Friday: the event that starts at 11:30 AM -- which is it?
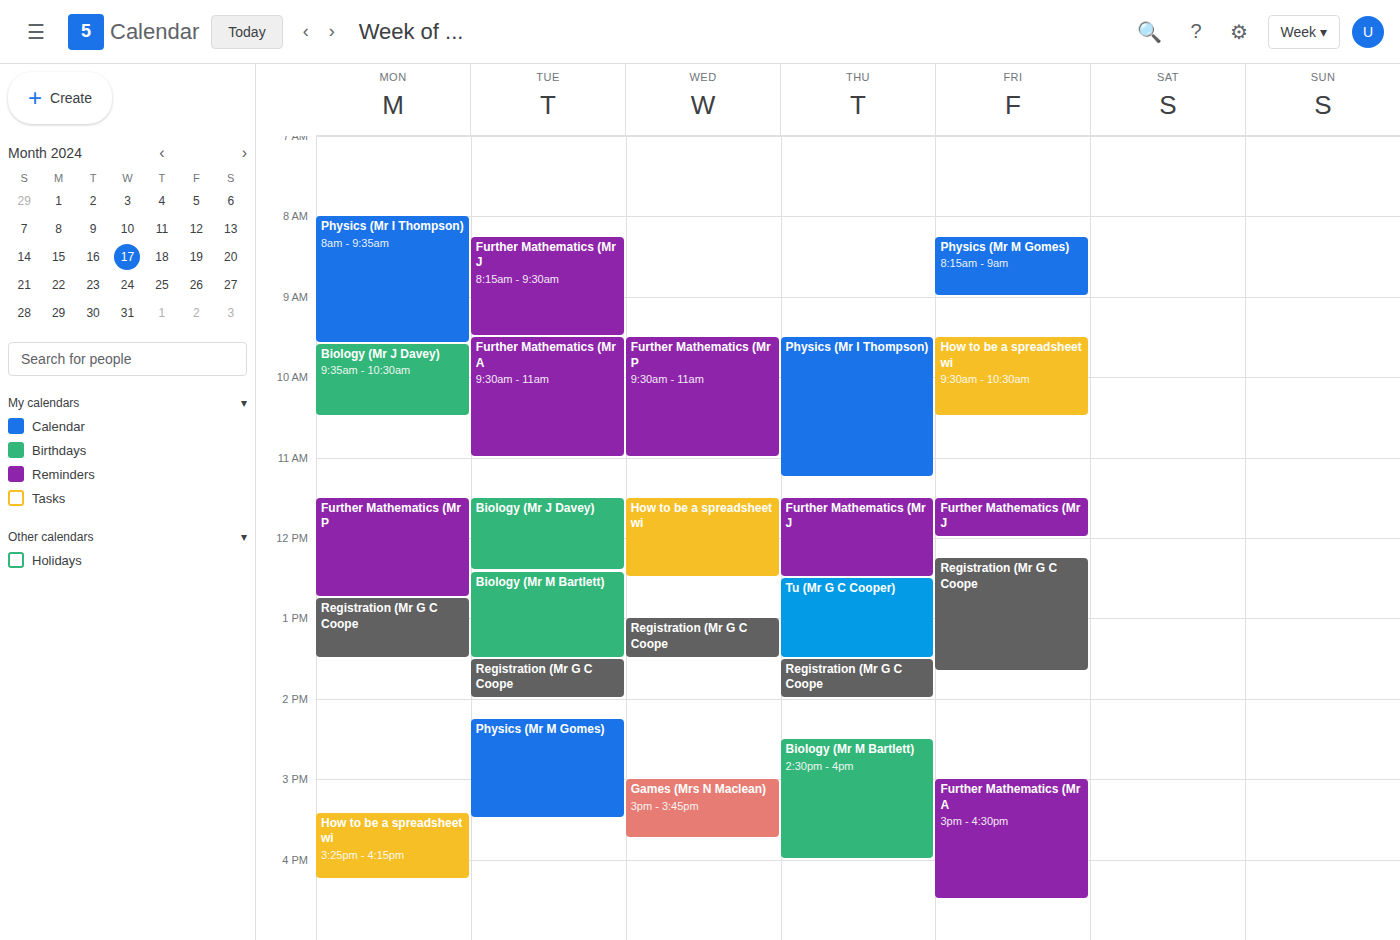
"Further Mathematics (Mr J"